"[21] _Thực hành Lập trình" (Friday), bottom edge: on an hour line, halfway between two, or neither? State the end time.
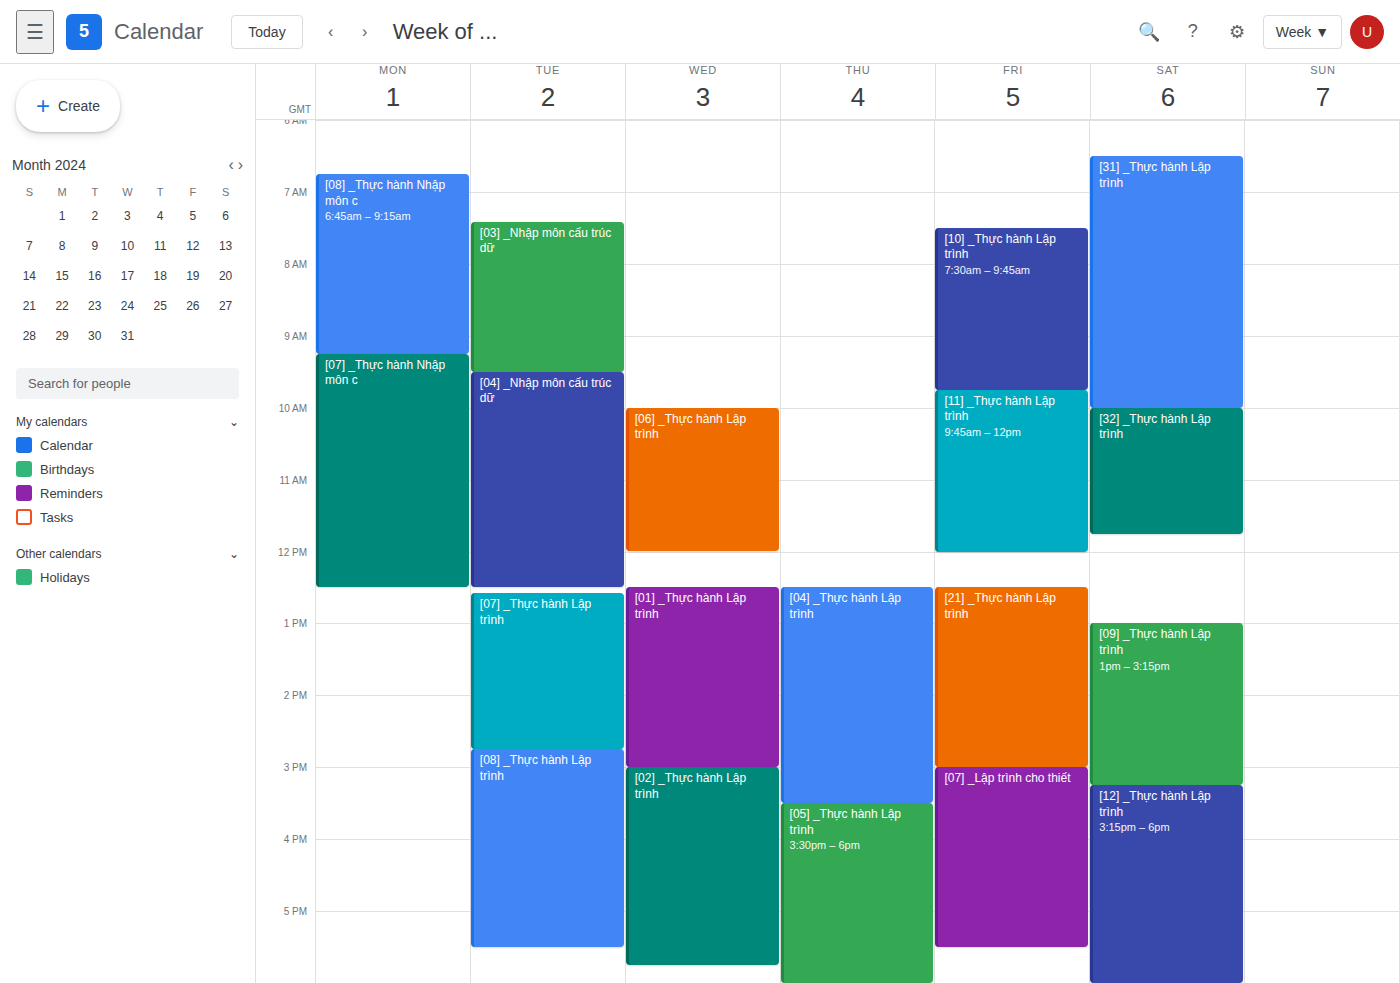
3:00 PM -- exactly on the 3 PM line.